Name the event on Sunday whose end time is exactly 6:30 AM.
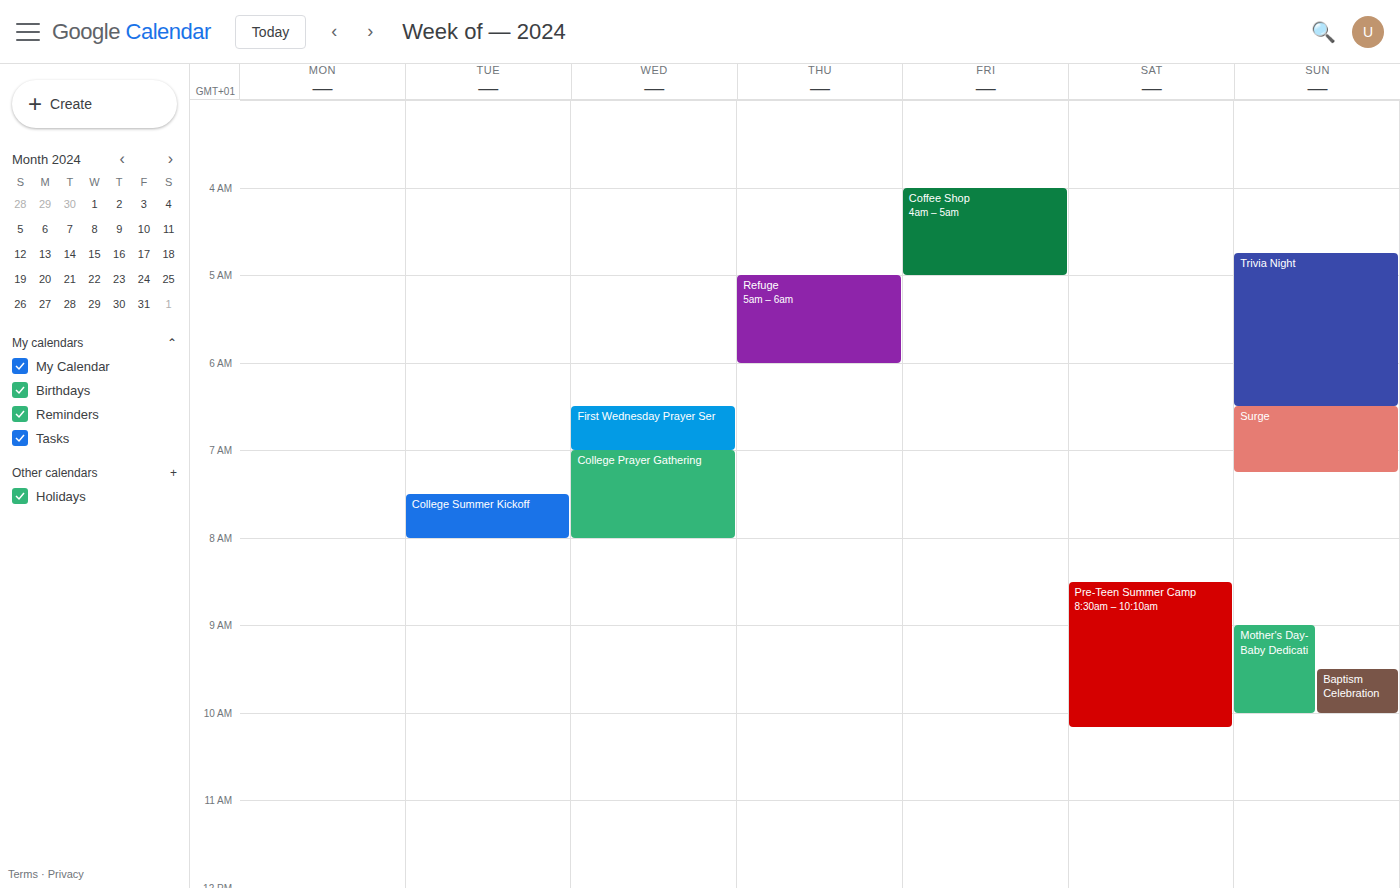
"Trivia Night"